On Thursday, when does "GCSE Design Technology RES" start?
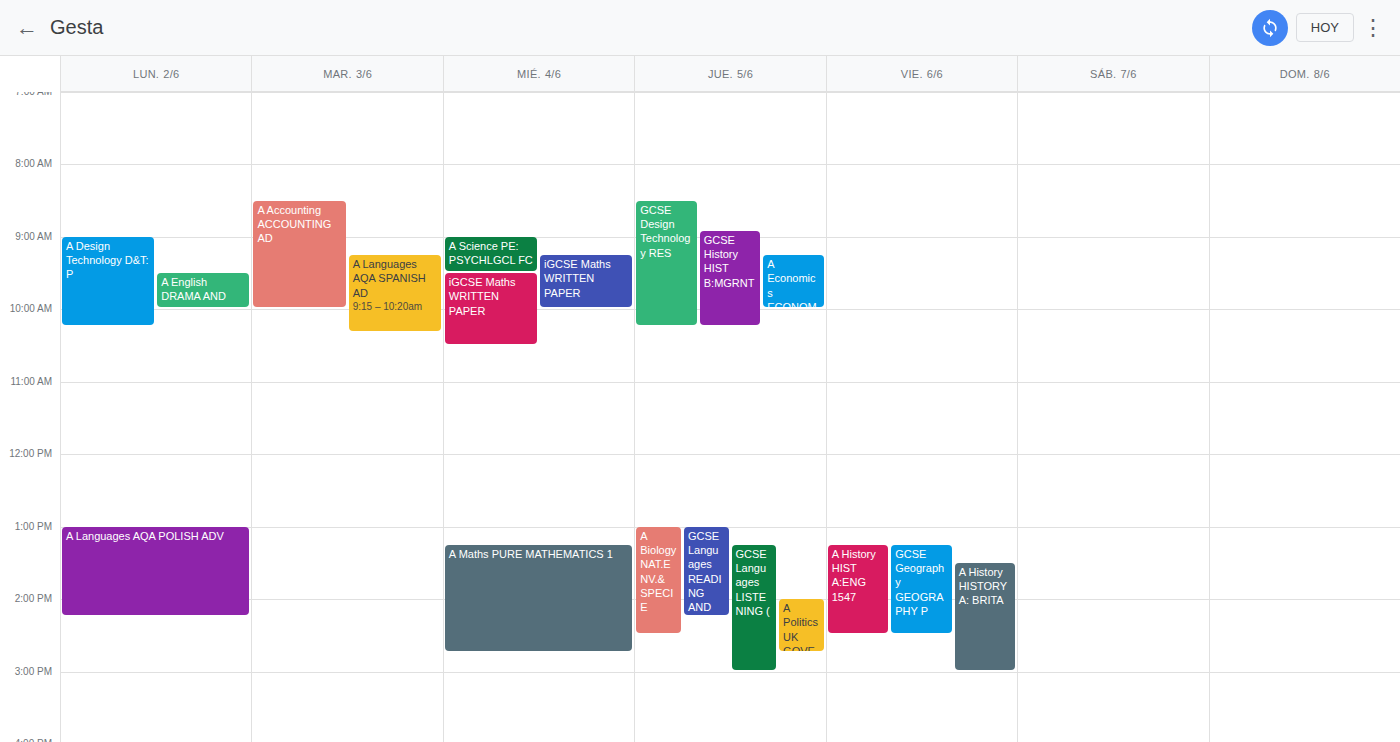
8:30 AM